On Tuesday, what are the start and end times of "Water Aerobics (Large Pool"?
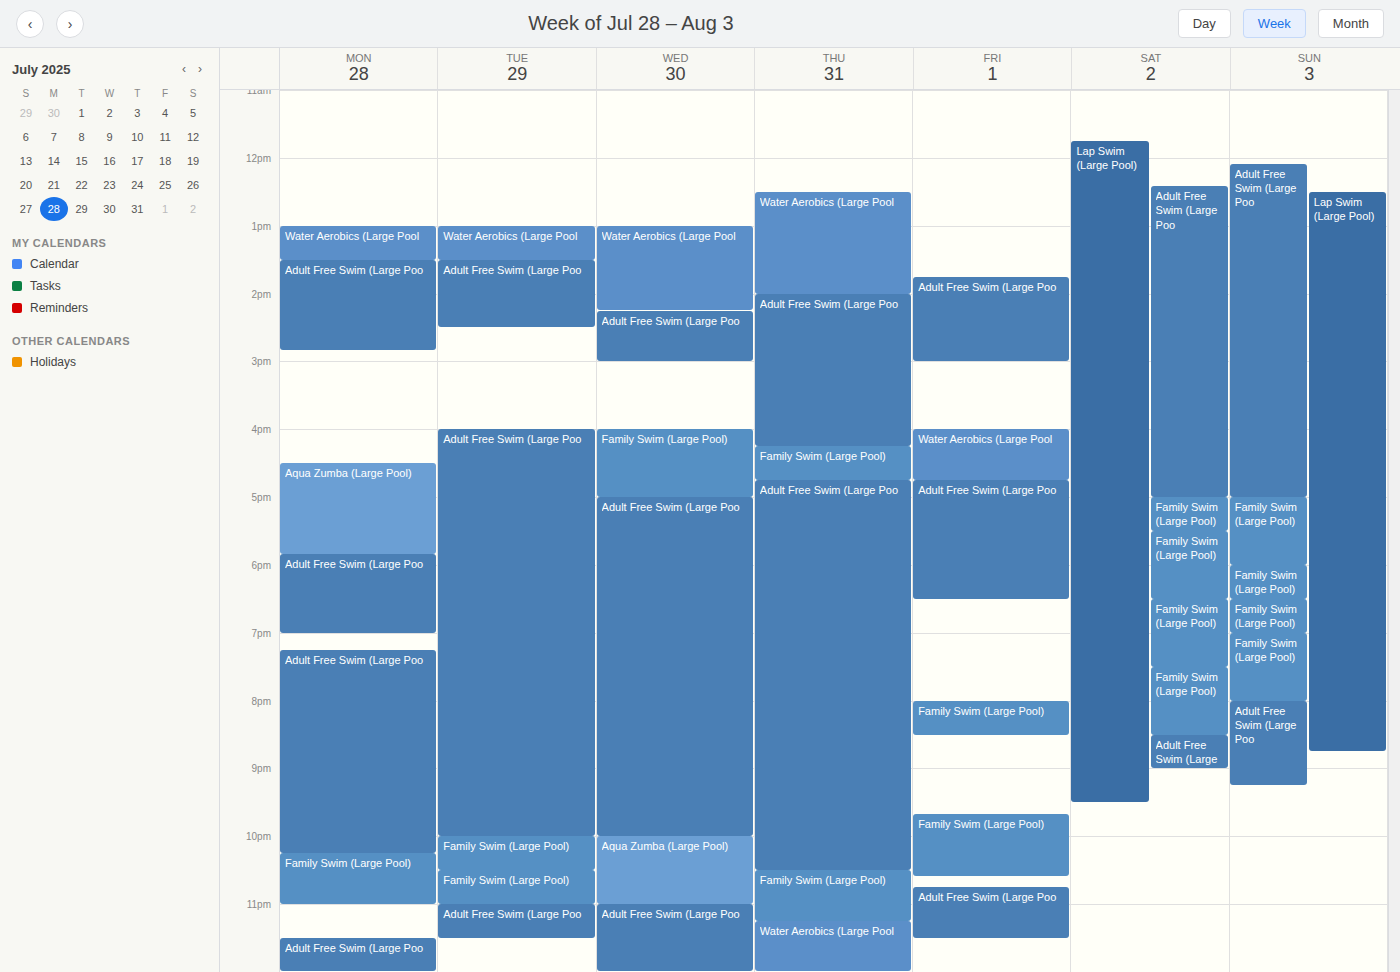
1:00 PM to 1:30 PM